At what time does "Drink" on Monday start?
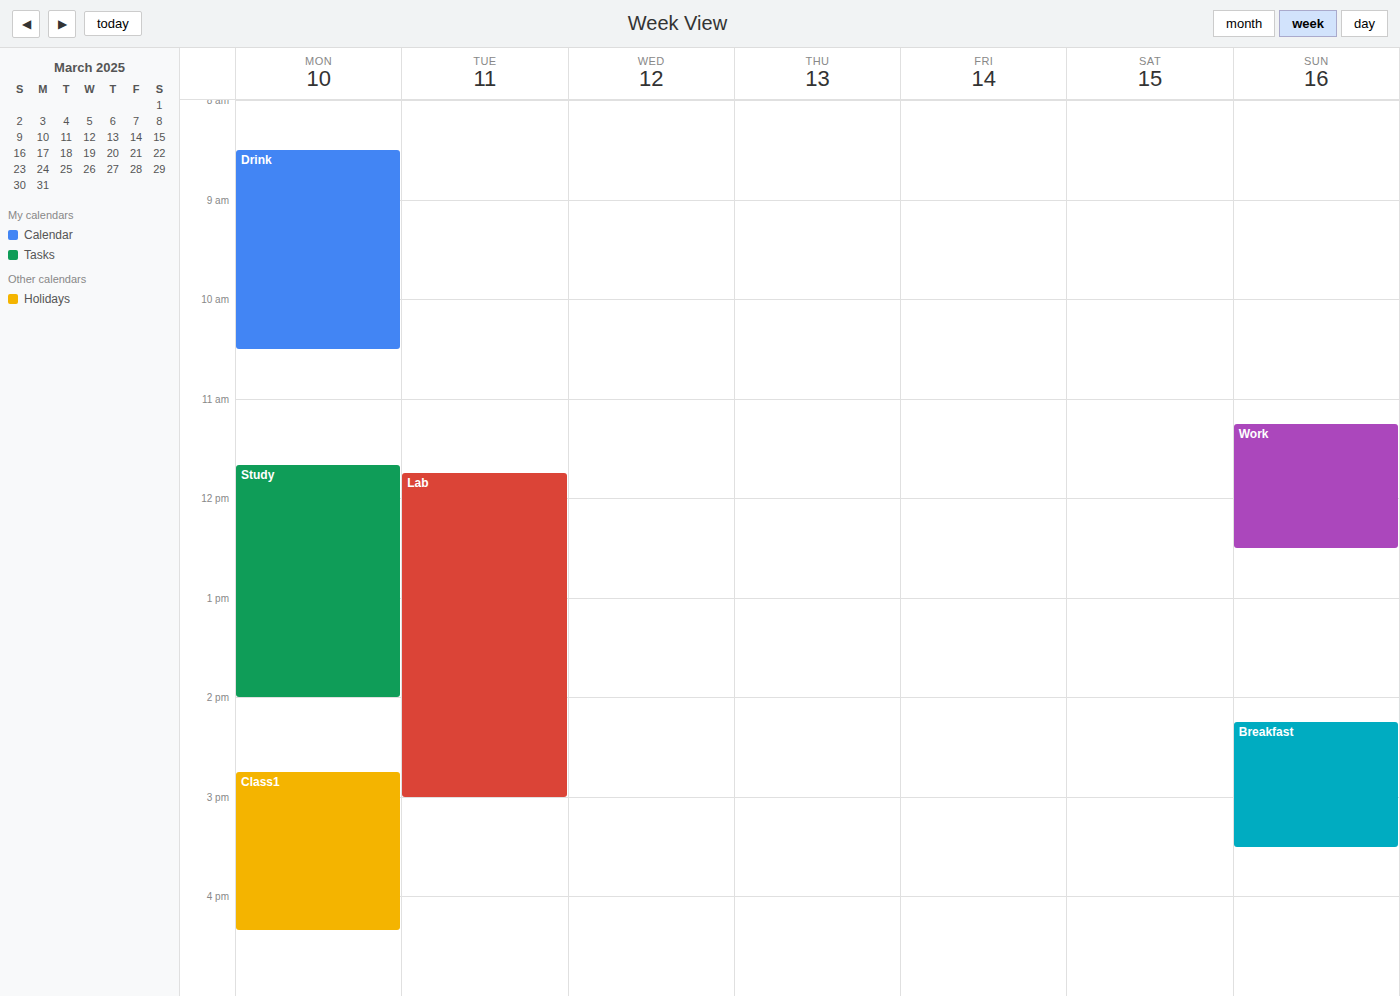
8:30 AM